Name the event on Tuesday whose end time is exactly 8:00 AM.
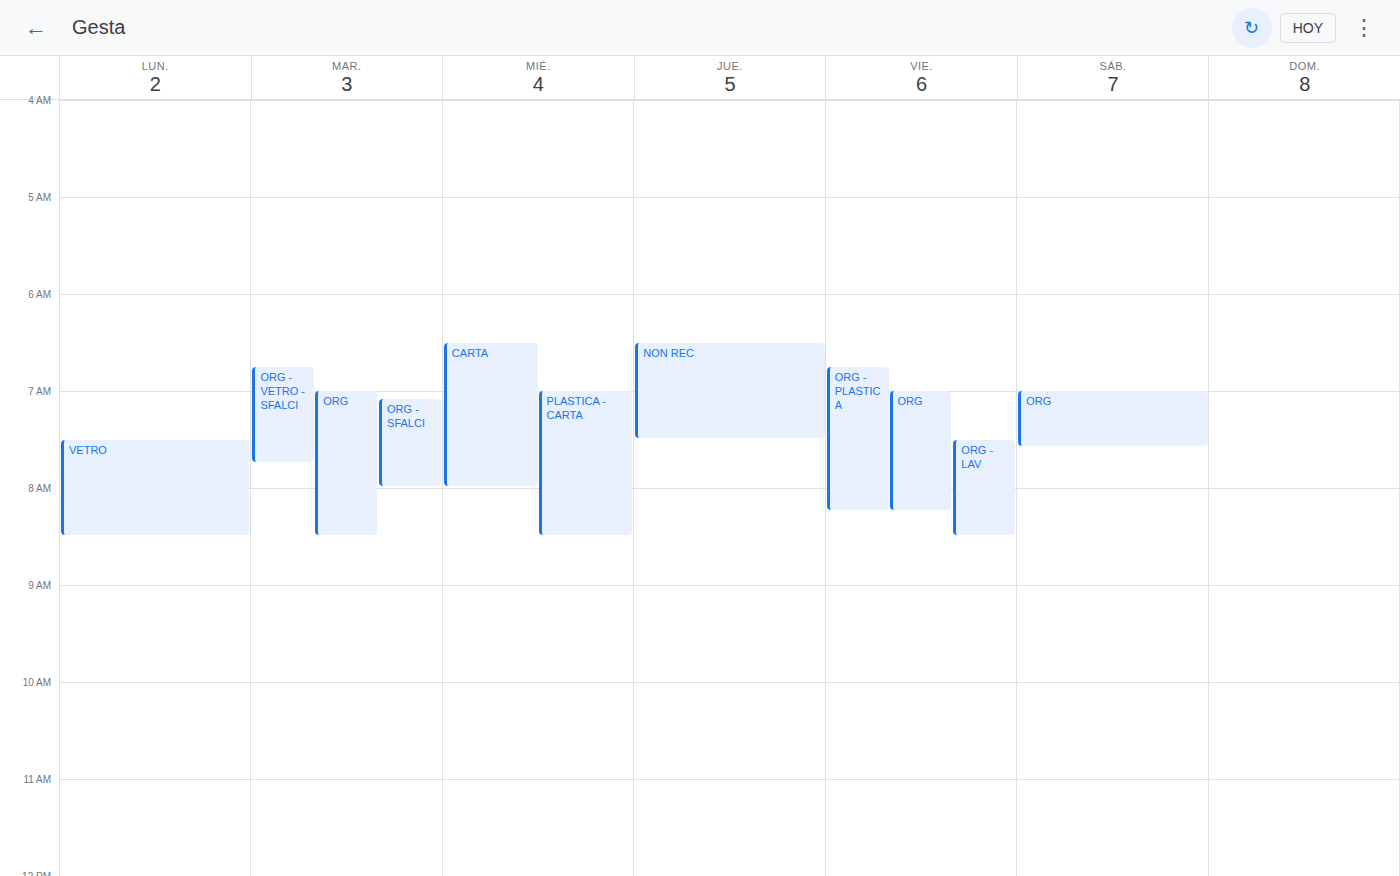
"ORG - SFALCI"